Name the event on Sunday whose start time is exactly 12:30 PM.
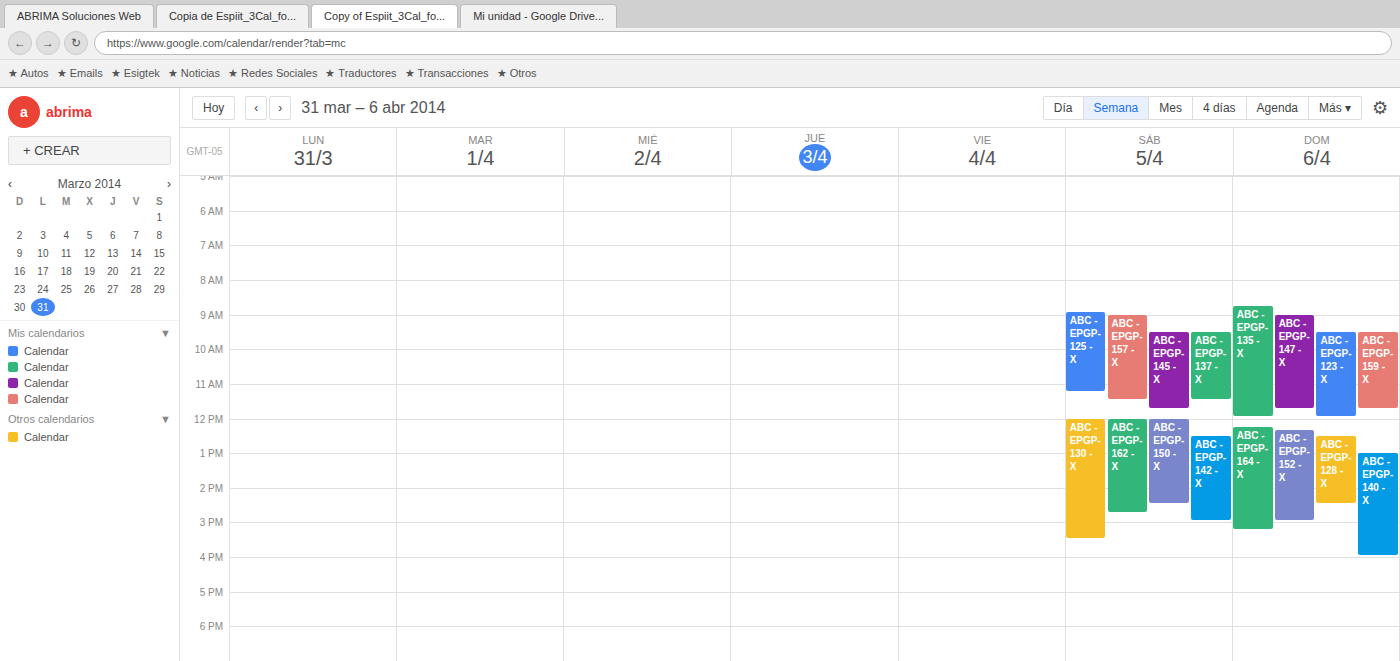
"ABC - EPGP-128 - X"